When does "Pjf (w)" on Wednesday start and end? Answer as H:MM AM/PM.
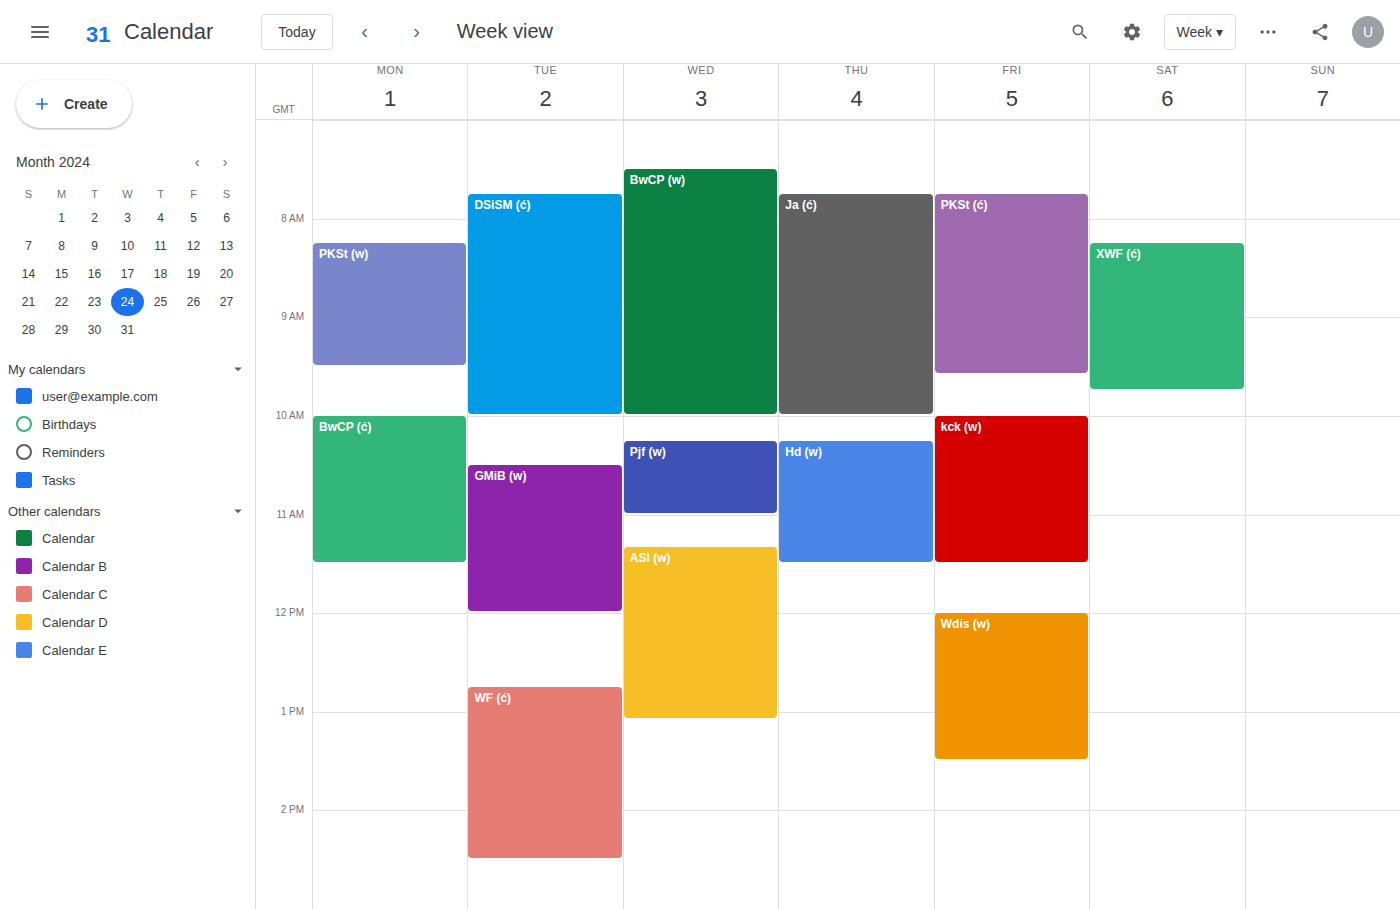
10:15 AM to 11:00 AM